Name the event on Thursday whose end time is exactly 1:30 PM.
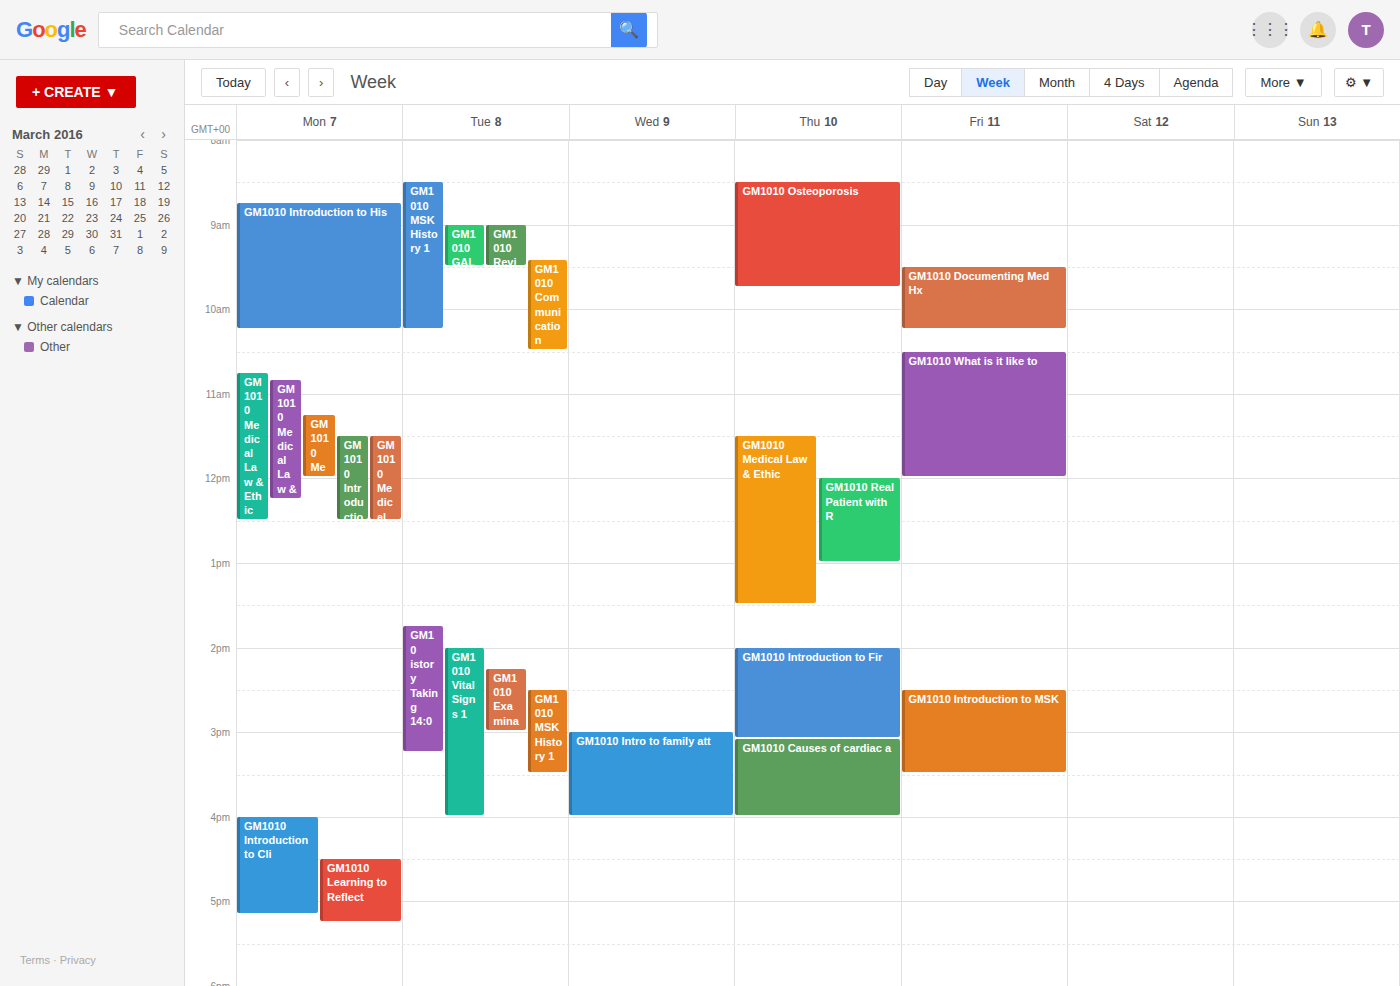
"GM1010 Medical Law & Ethic"